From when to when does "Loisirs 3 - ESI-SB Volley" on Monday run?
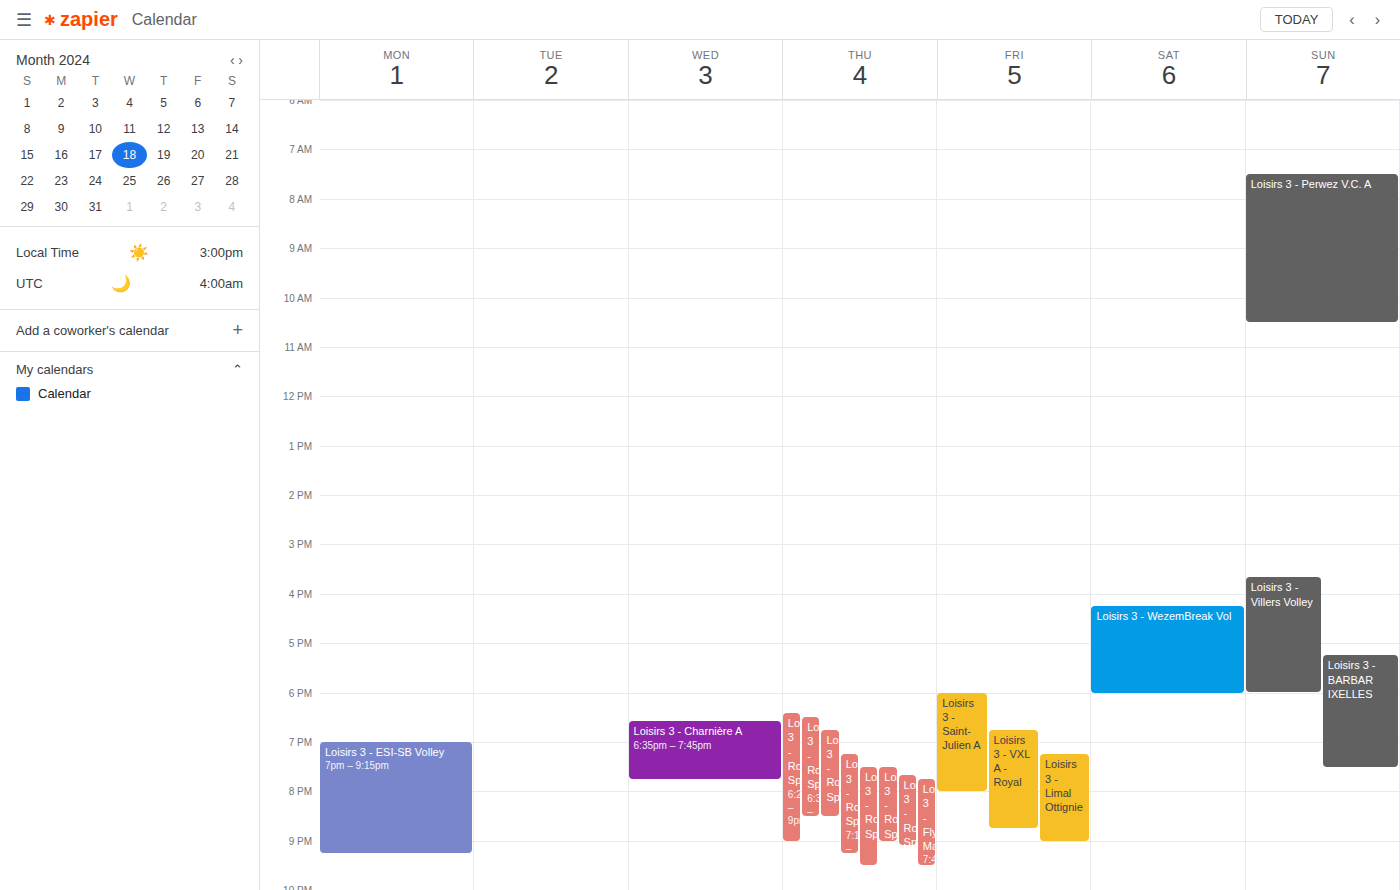
19:00 to 21:15